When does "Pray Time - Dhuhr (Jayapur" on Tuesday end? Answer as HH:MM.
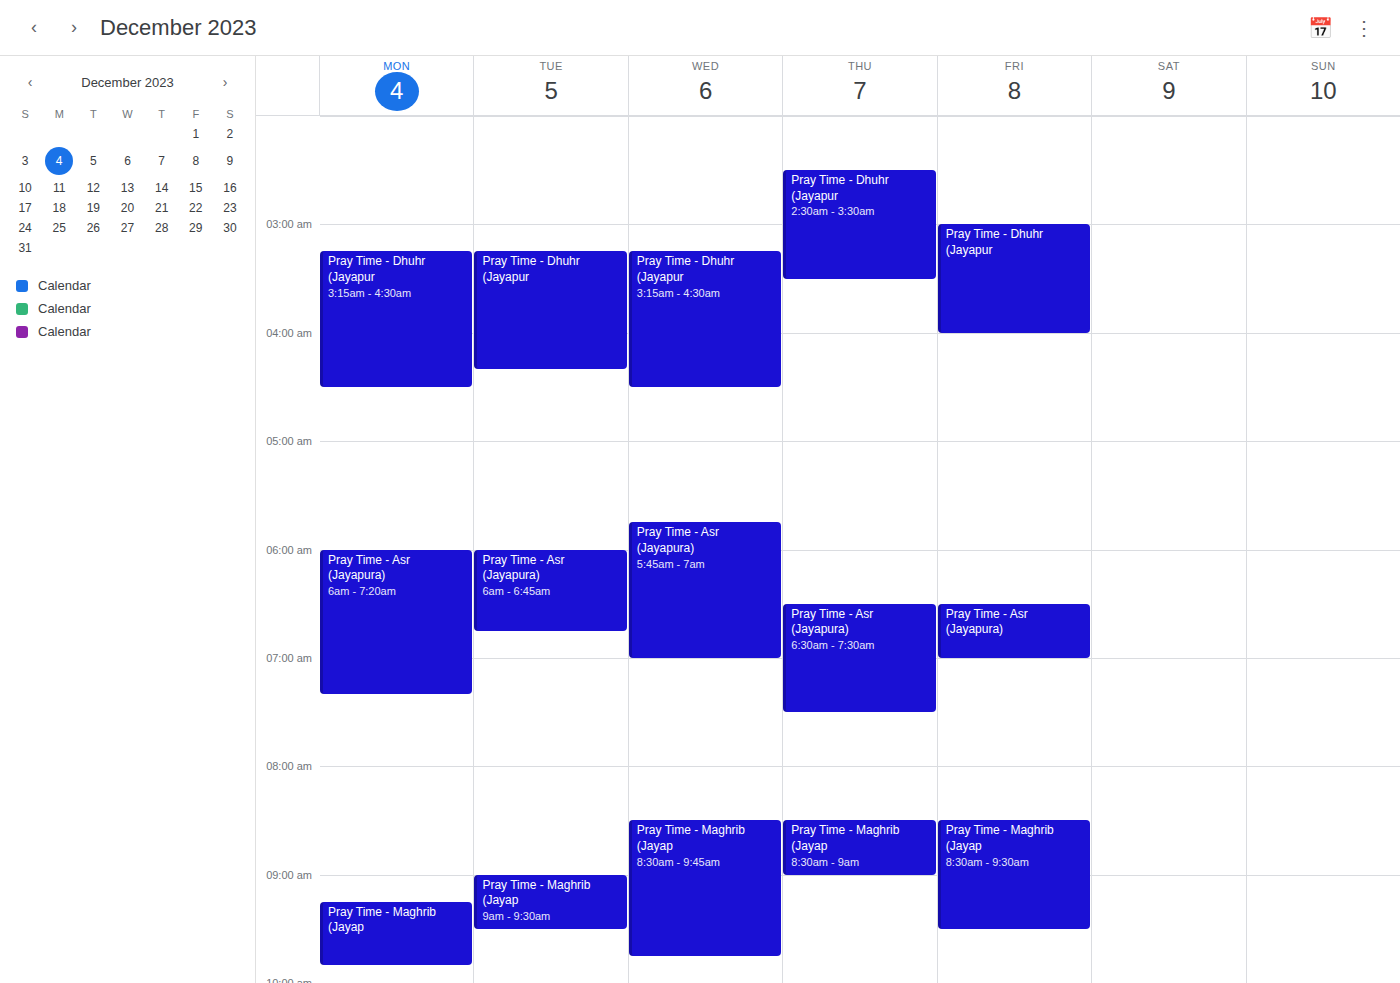
04:20